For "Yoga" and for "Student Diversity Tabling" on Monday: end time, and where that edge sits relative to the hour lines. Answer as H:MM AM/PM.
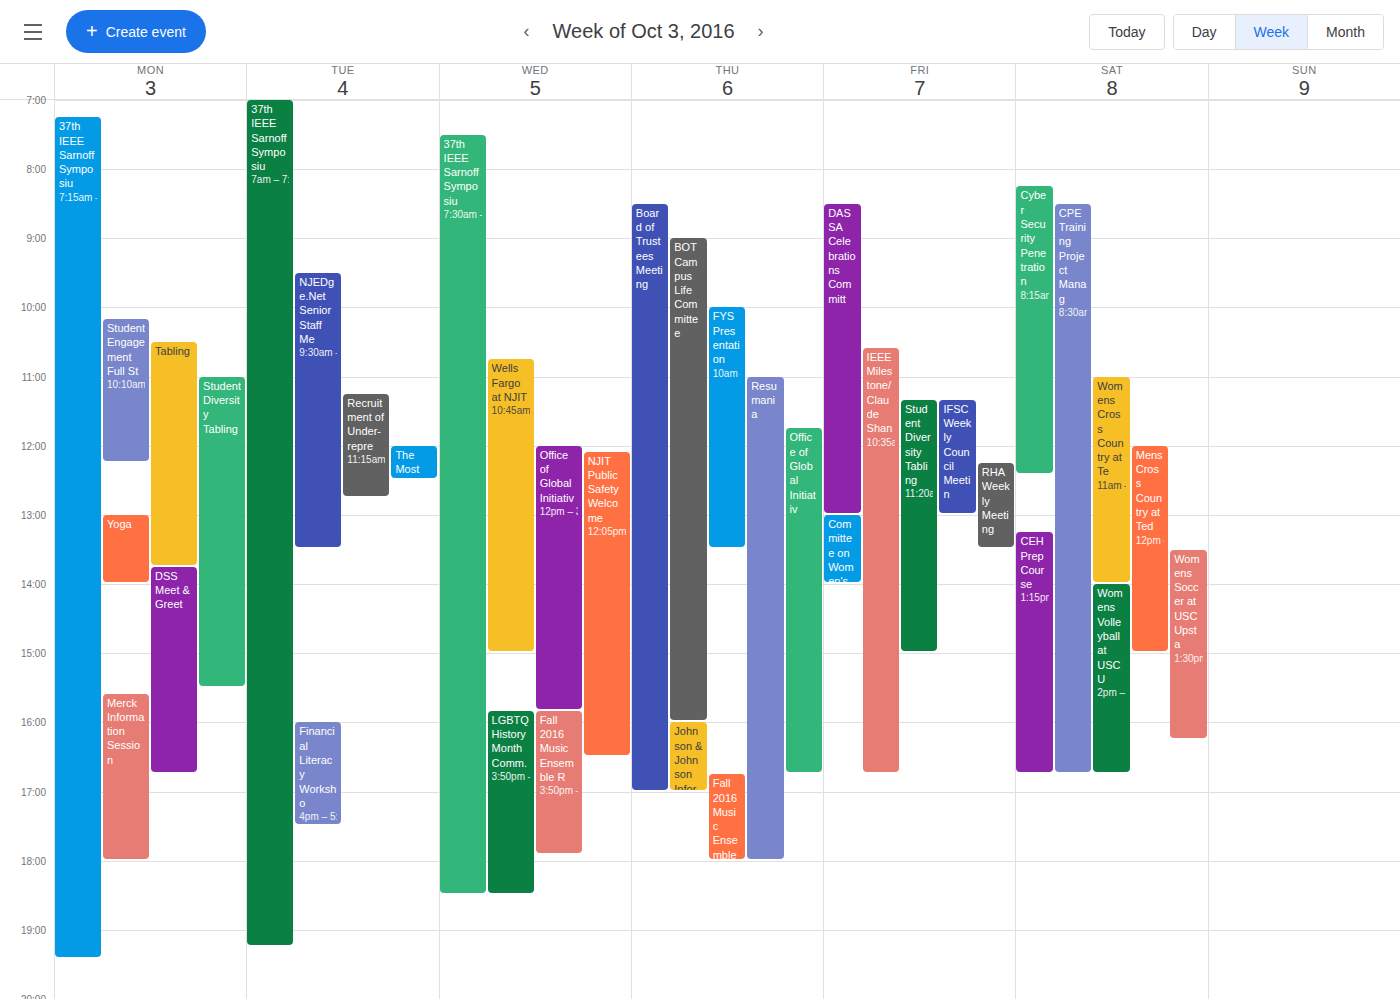
"Yoga": 2:00 PM, exactly on the 2 PM line. "Student Diversity Tabling": 3:30 PM, halfway between the 3 PM and 4 PM lines.